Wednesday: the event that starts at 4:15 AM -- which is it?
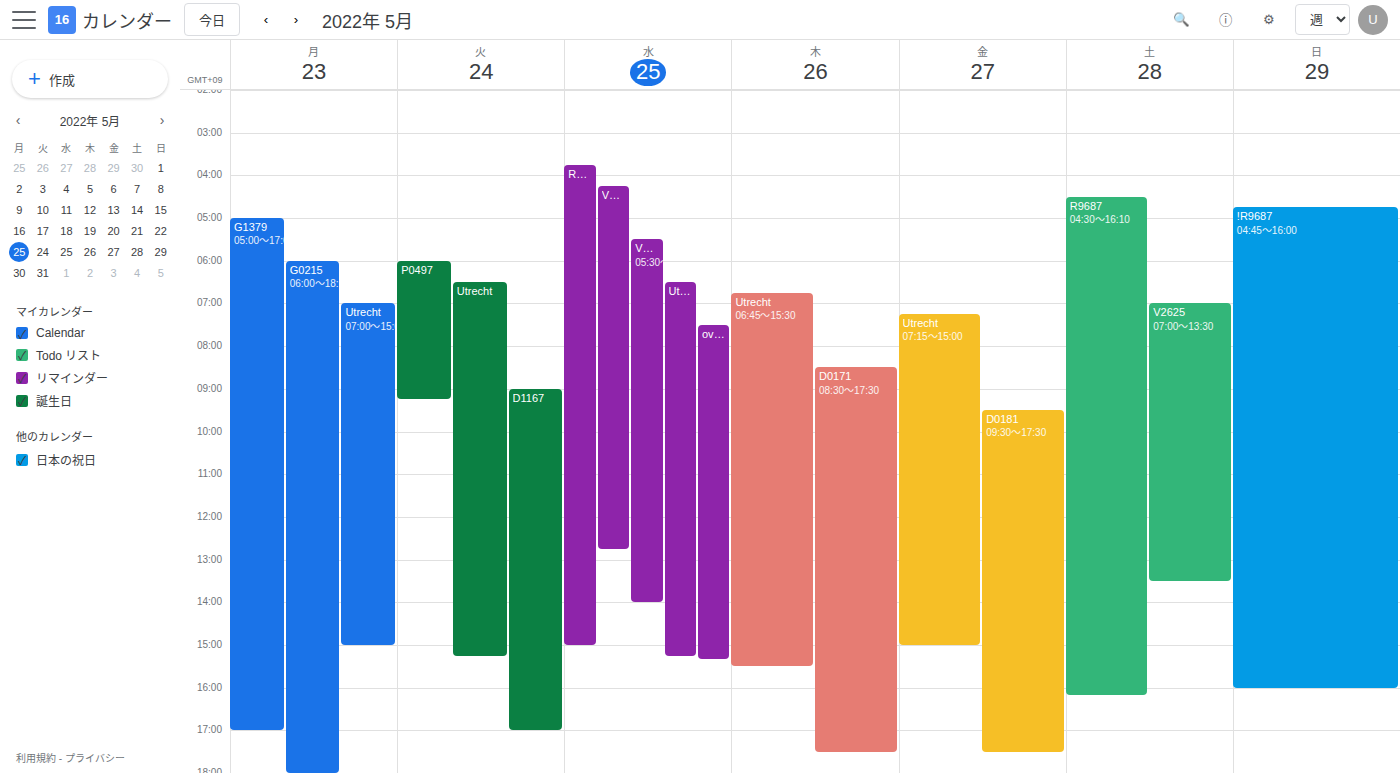
"V0109"